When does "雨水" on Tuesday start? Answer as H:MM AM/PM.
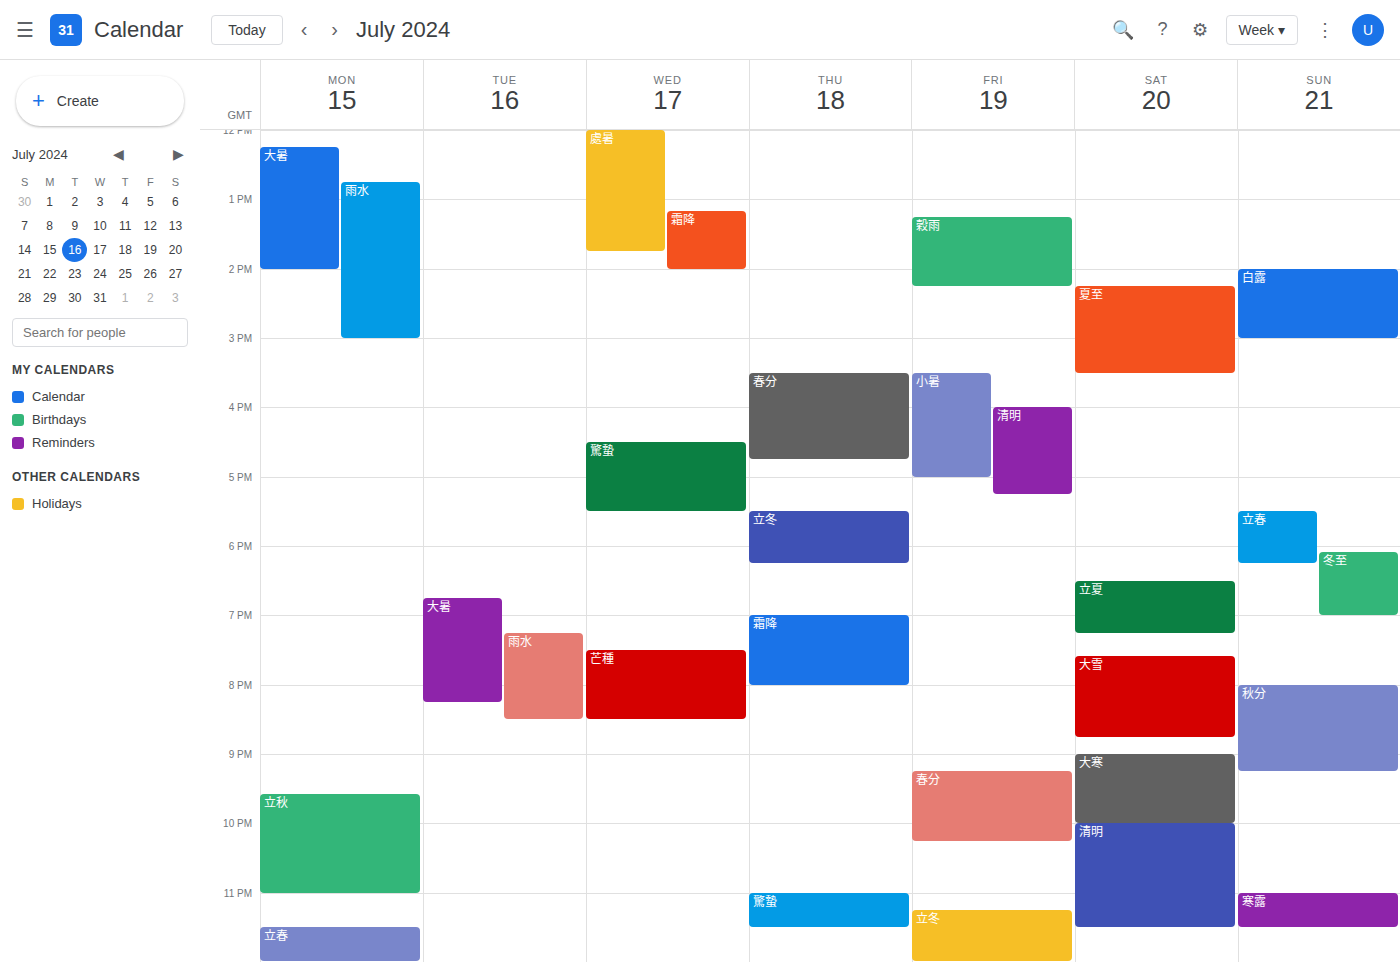
7:15 PM